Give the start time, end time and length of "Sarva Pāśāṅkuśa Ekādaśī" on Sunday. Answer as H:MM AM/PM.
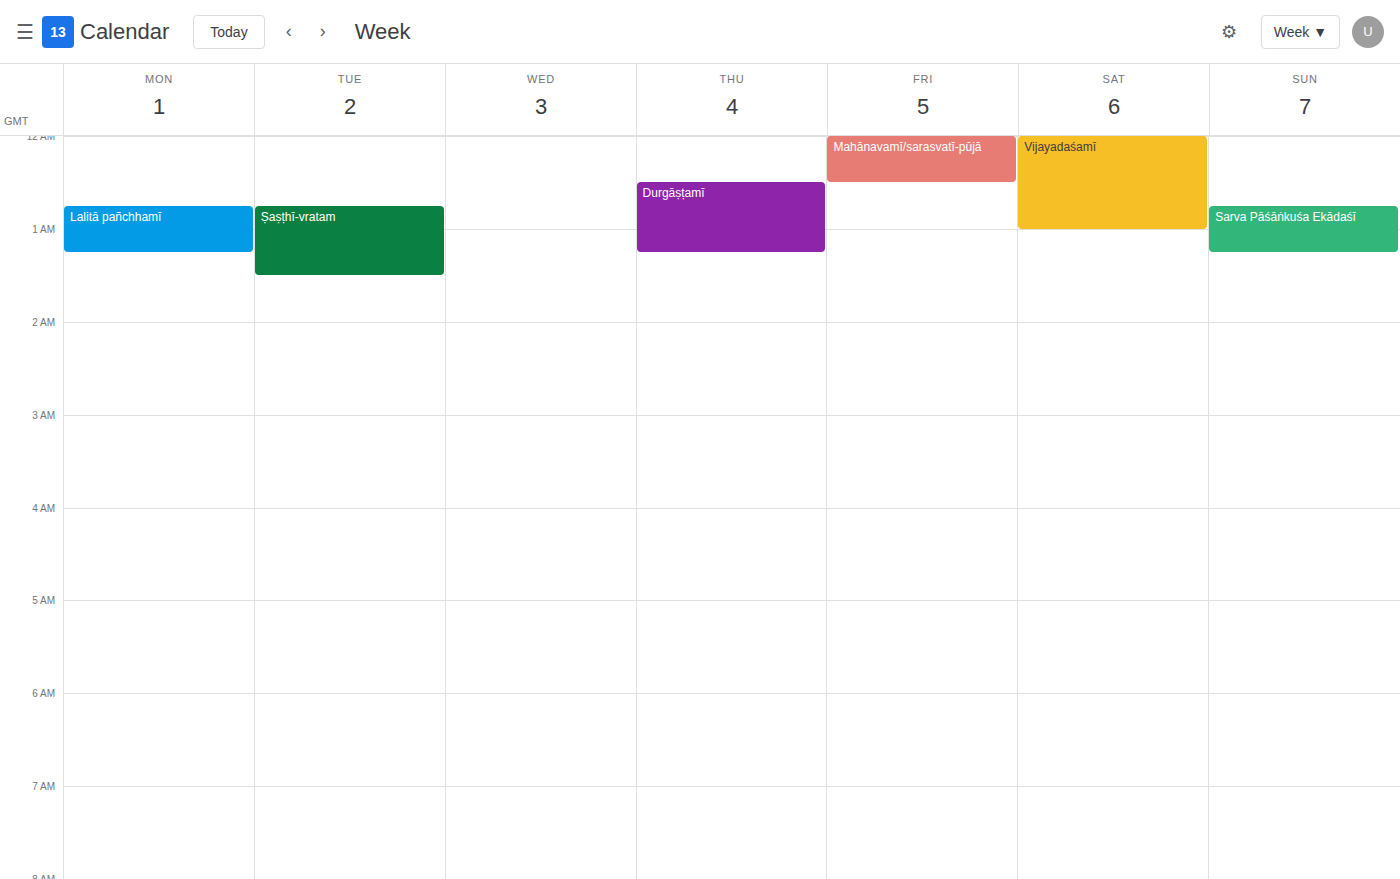
12:45 AM to 1:15 AM, 30 minutes